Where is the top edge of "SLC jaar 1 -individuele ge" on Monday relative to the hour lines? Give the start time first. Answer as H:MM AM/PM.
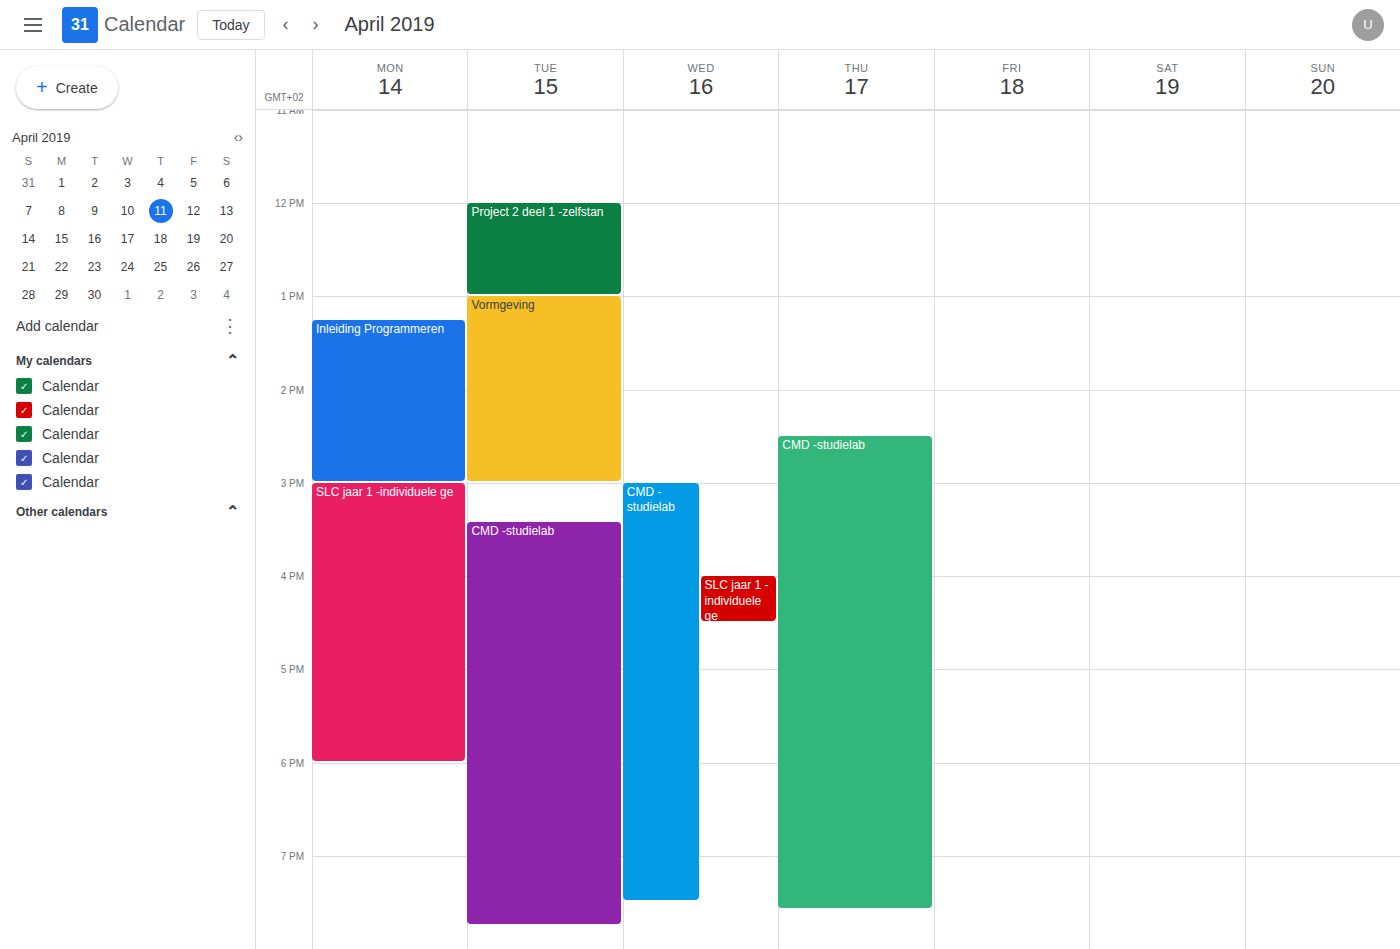
3:00 PM -- exactly on the 3 PM line.